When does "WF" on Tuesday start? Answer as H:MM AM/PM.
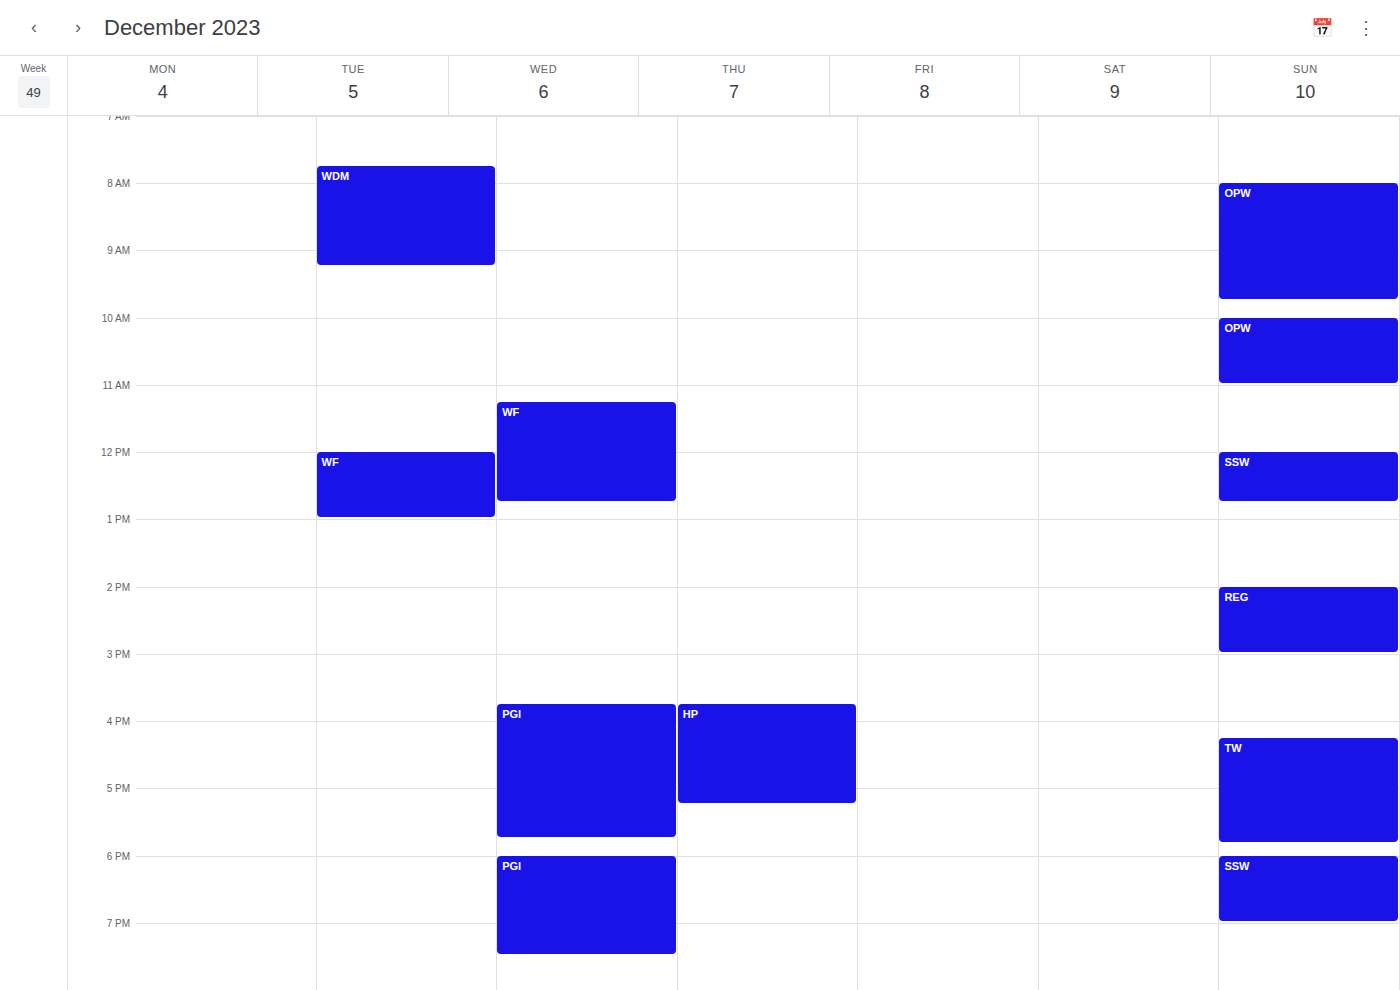
12:00 PM